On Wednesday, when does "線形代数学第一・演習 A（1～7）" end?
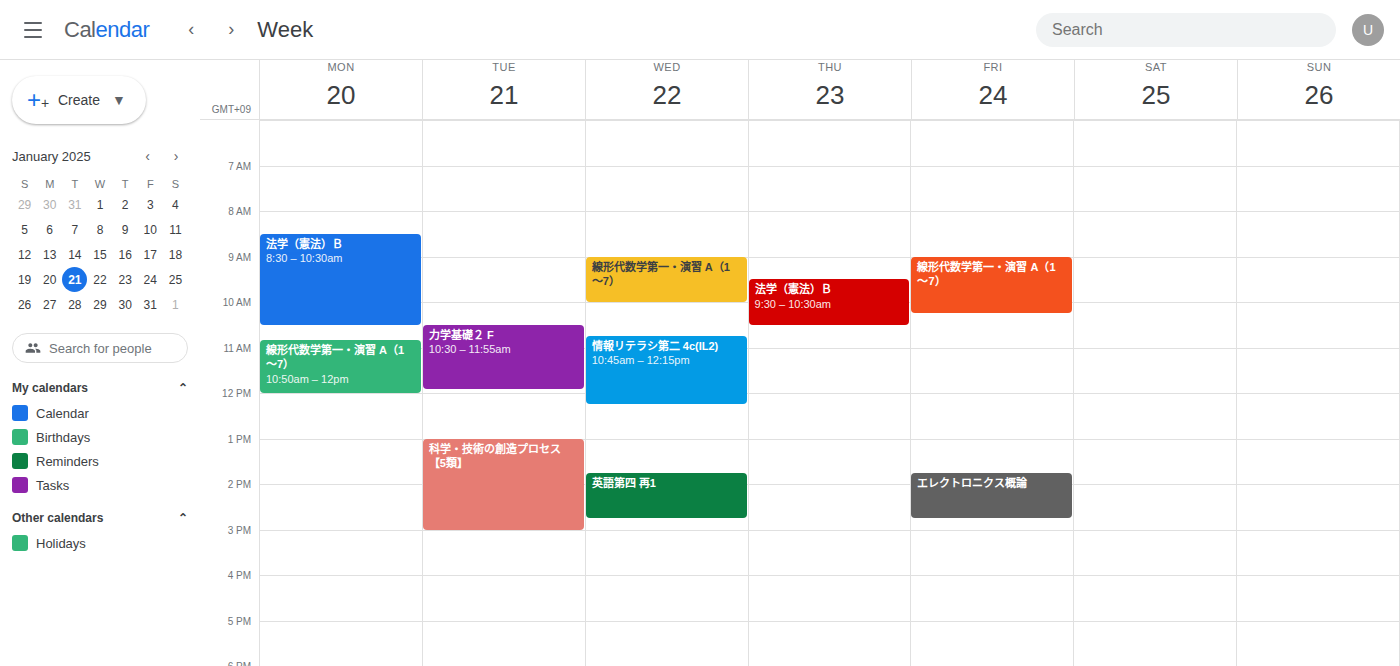
10:00 AM